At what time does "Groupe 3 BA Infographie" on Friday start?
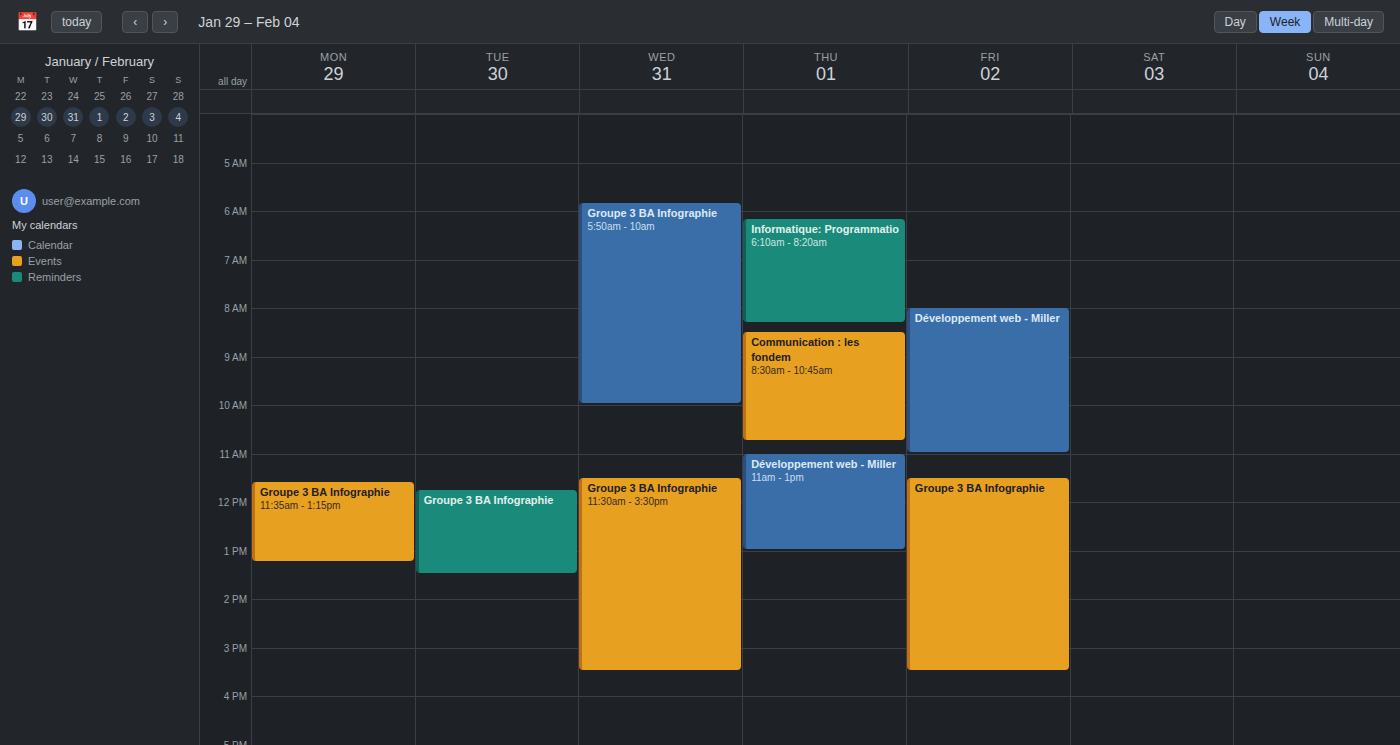
11:30 AM